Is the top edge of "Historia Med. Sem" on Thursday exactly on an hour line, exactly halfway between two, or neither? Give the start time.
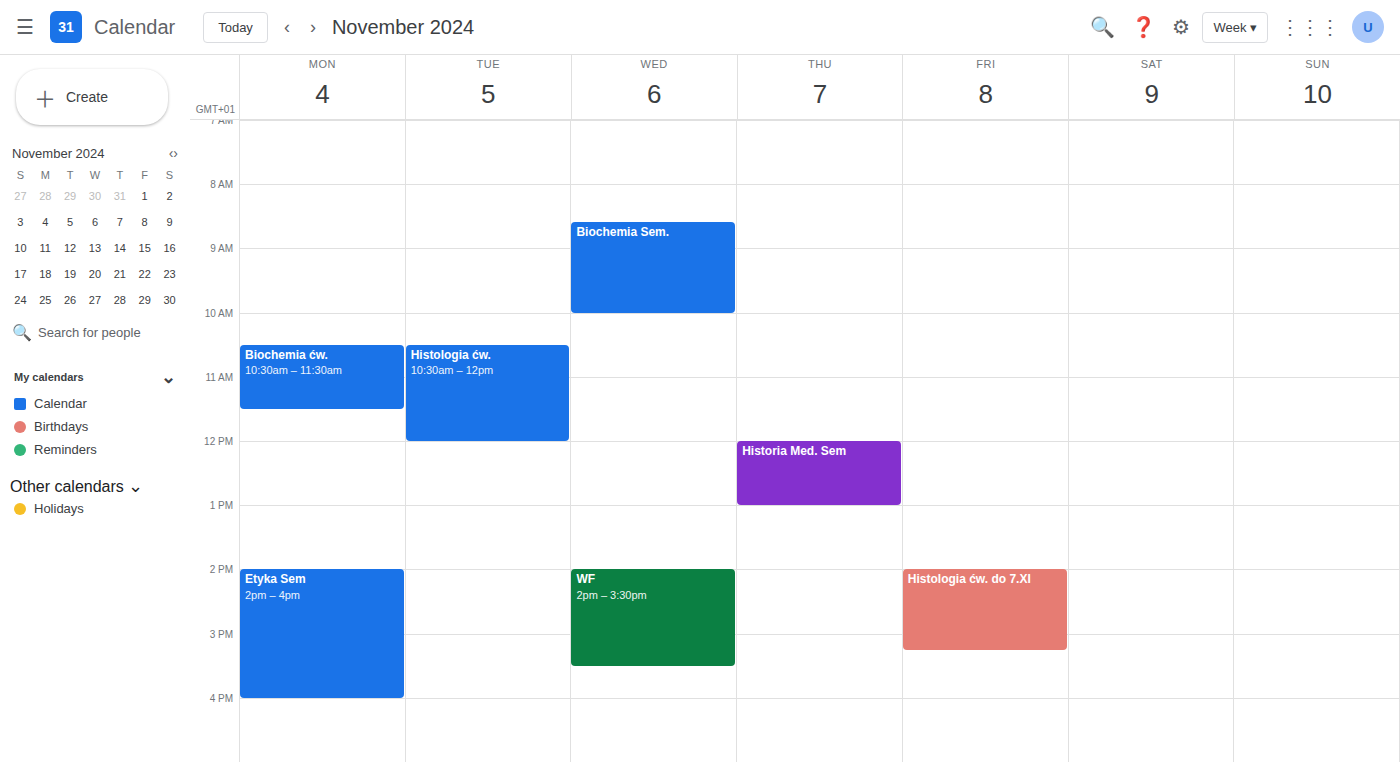
12:00 PM -- exactly on the 12 PM line.